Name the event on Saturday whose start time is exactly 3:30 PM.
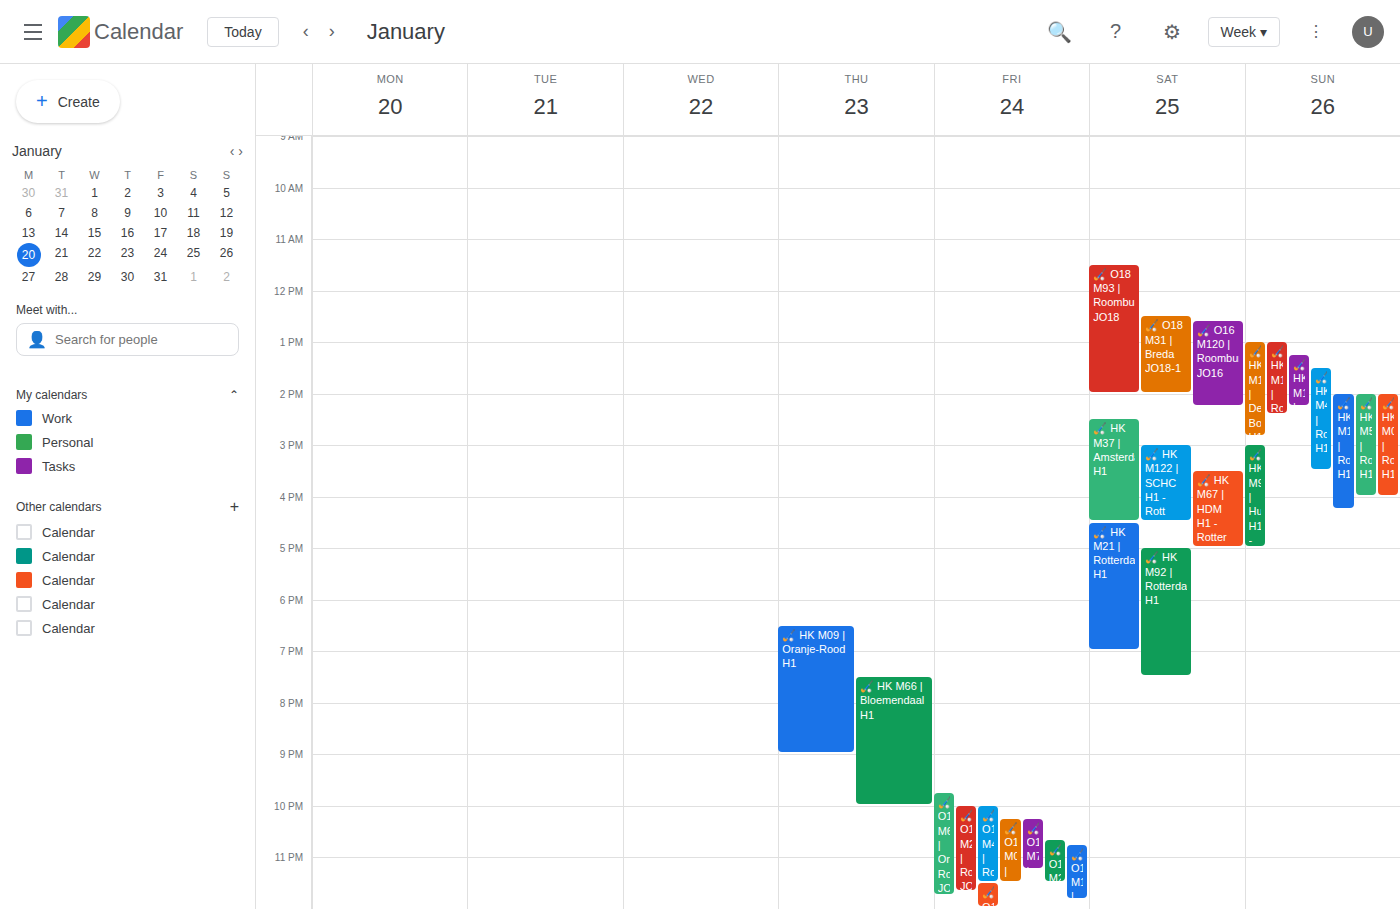
"🏑 HK M67 | HDM H1 - Rotter"